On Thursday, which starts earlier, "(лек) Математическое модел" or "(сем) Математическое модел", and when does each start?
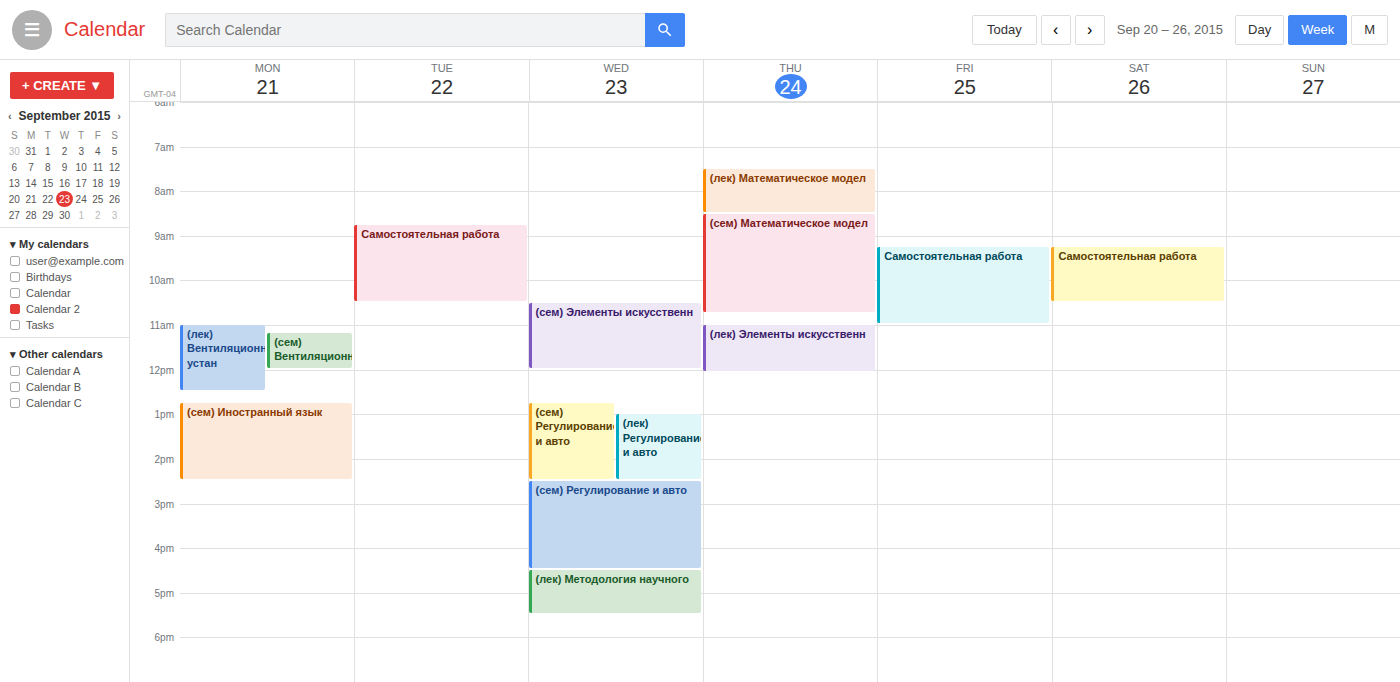
"(лек) Математическое модел" 7:30 AM; "(сем) Математическое модел" 8:30 AM.